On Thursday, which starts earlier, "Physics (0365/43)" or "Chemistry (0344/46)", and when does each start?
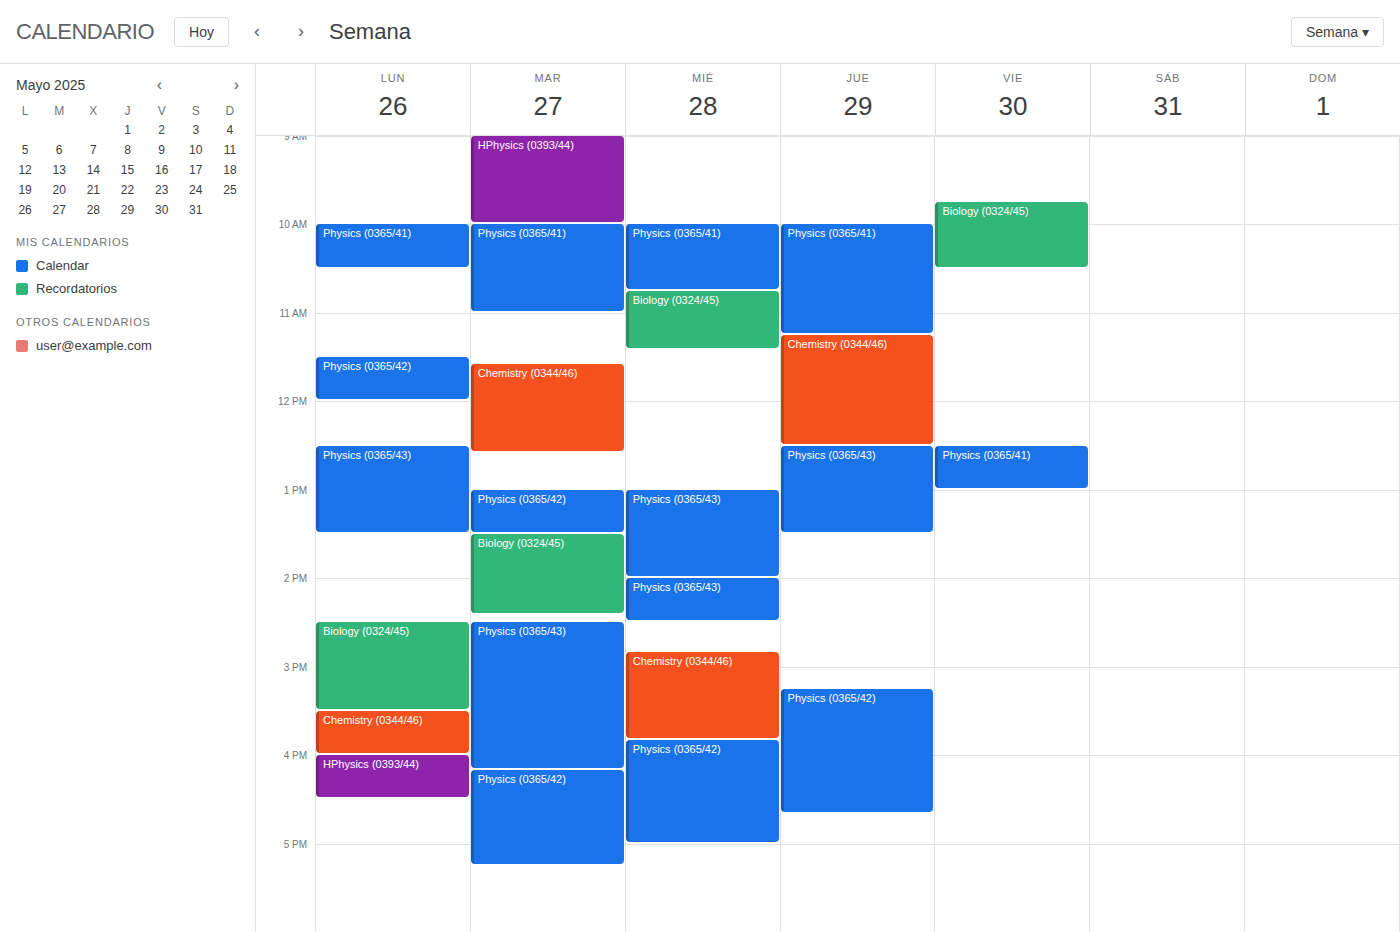
"Chemistry (0344/46)" 11:15 AM; "Physics (0365/43)" 12:30 PM.